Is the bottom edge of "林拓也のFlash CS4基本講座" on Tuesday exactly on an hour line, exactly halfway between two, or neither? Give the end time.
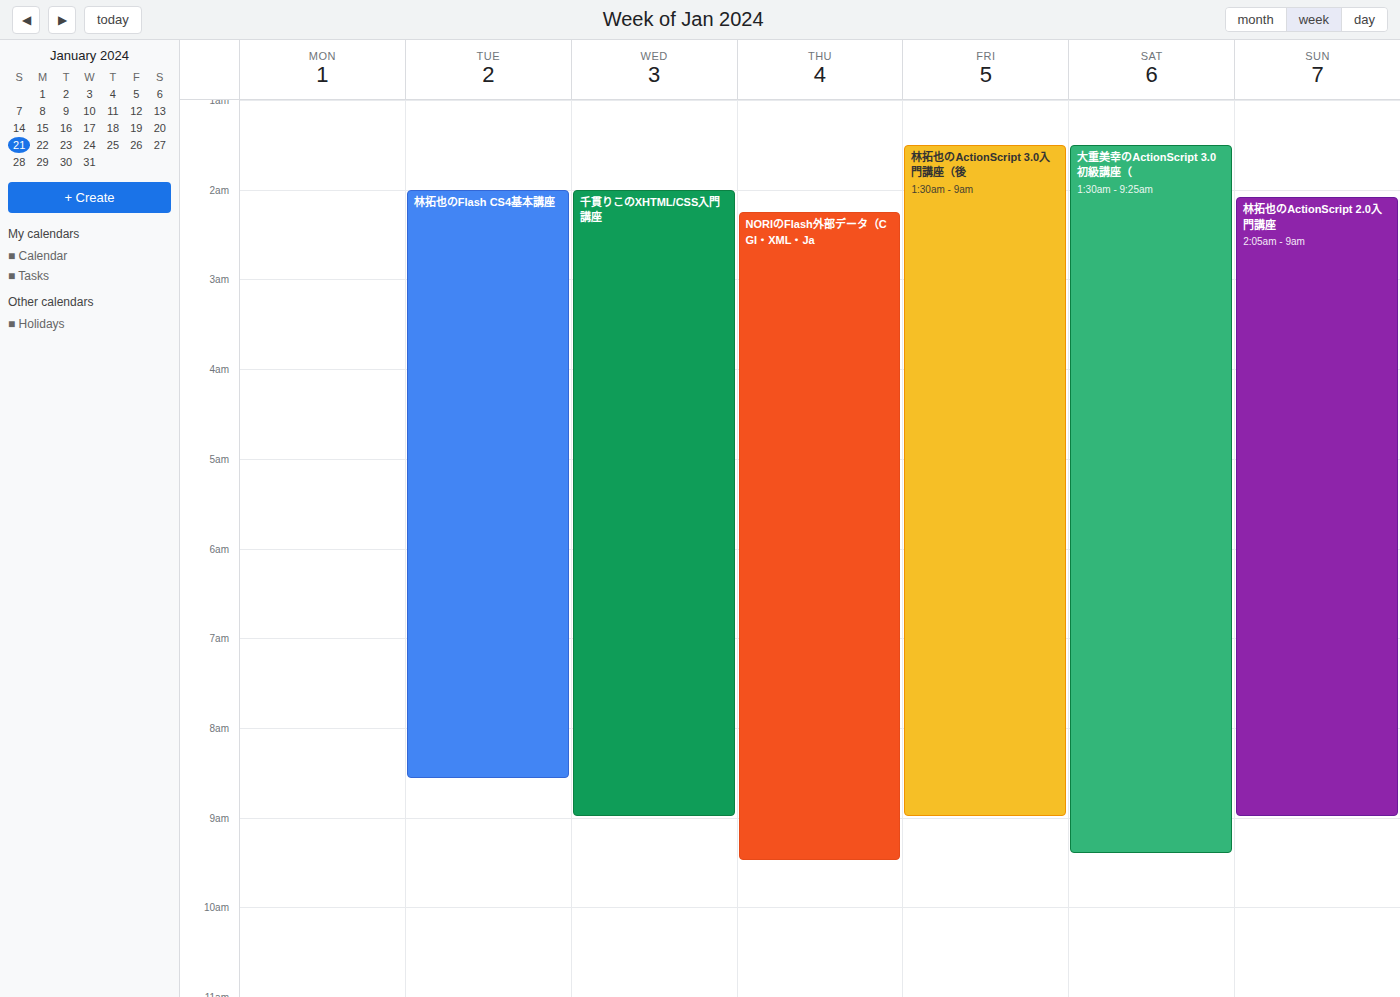
8:35 AM -- neither: 35 minutes below the 8 AM line and 25 minutes above the 9 AM line.